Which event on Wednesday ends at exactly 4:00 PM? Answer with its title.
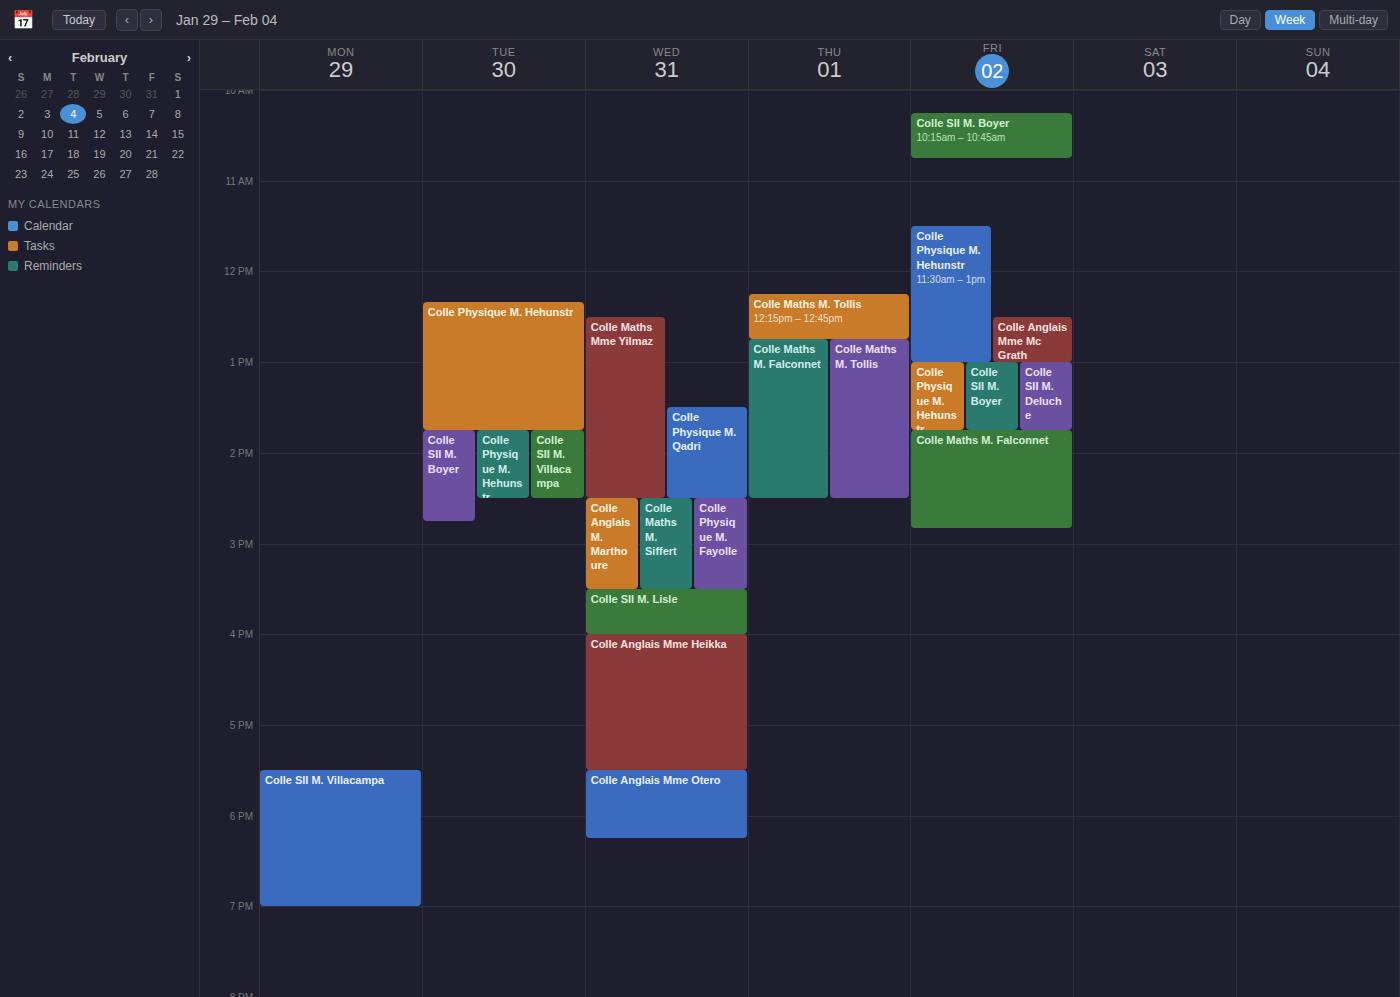
"Colle SII M. Lisle"